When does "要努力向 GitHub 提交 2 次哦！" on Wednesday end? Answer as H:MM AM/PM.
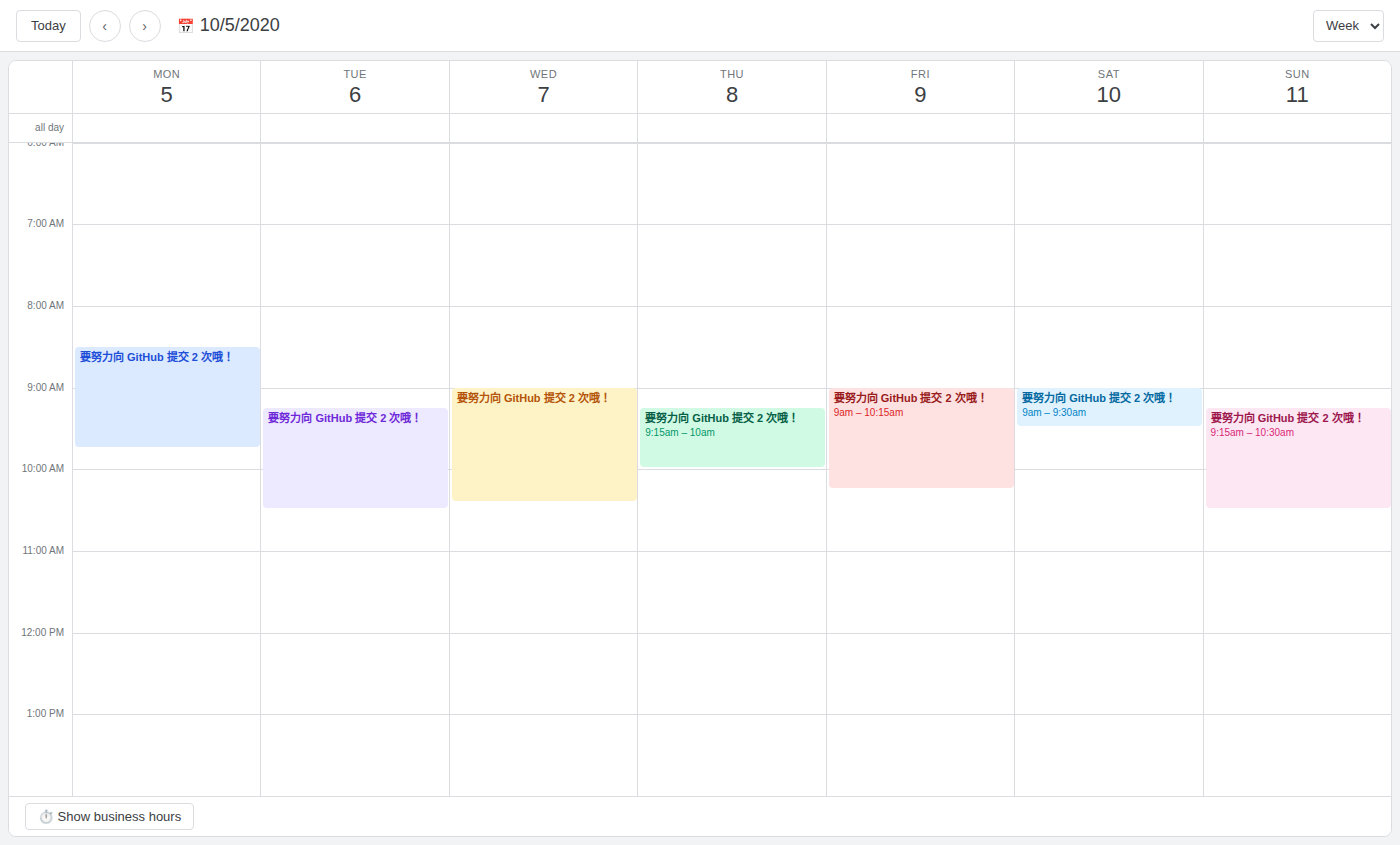
10:25 AM